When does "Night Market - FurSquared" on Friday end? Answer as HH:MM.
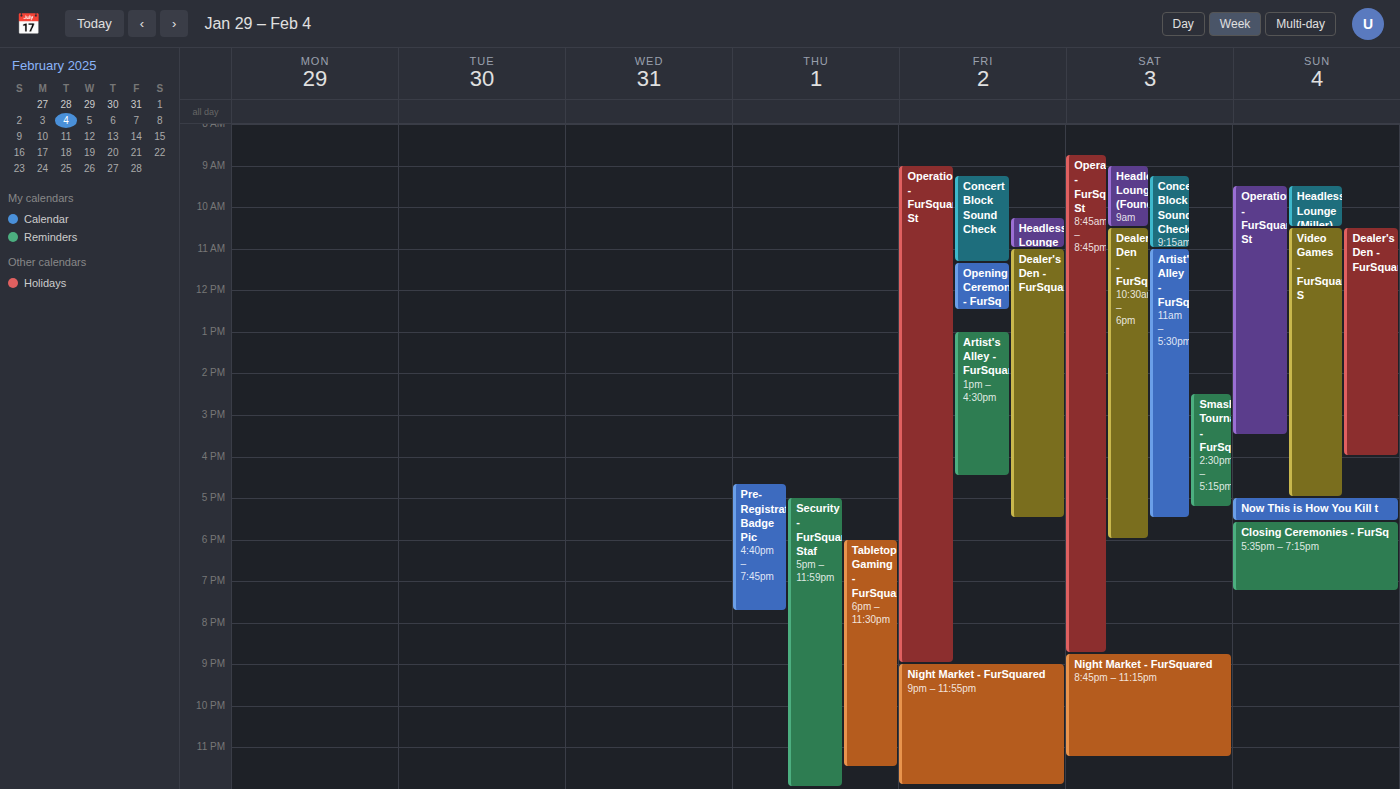
23:55